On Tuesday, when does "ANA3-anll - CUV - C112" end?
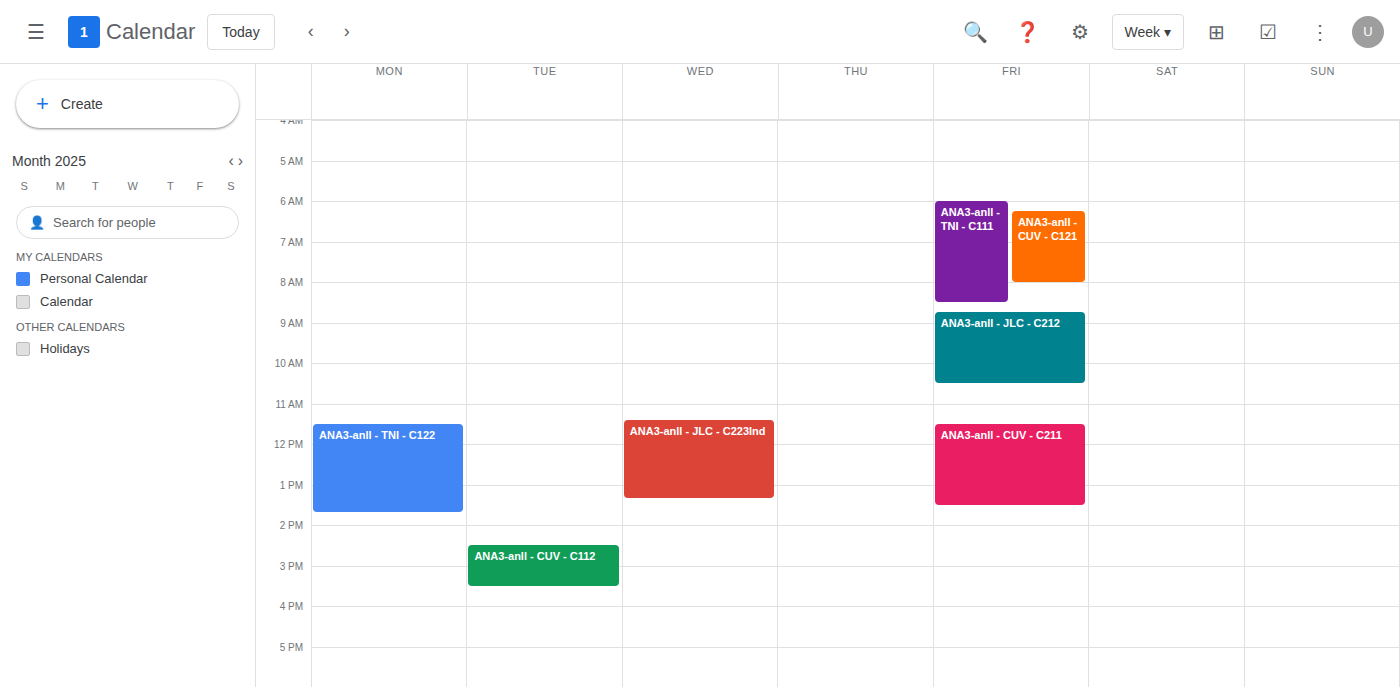
15:30